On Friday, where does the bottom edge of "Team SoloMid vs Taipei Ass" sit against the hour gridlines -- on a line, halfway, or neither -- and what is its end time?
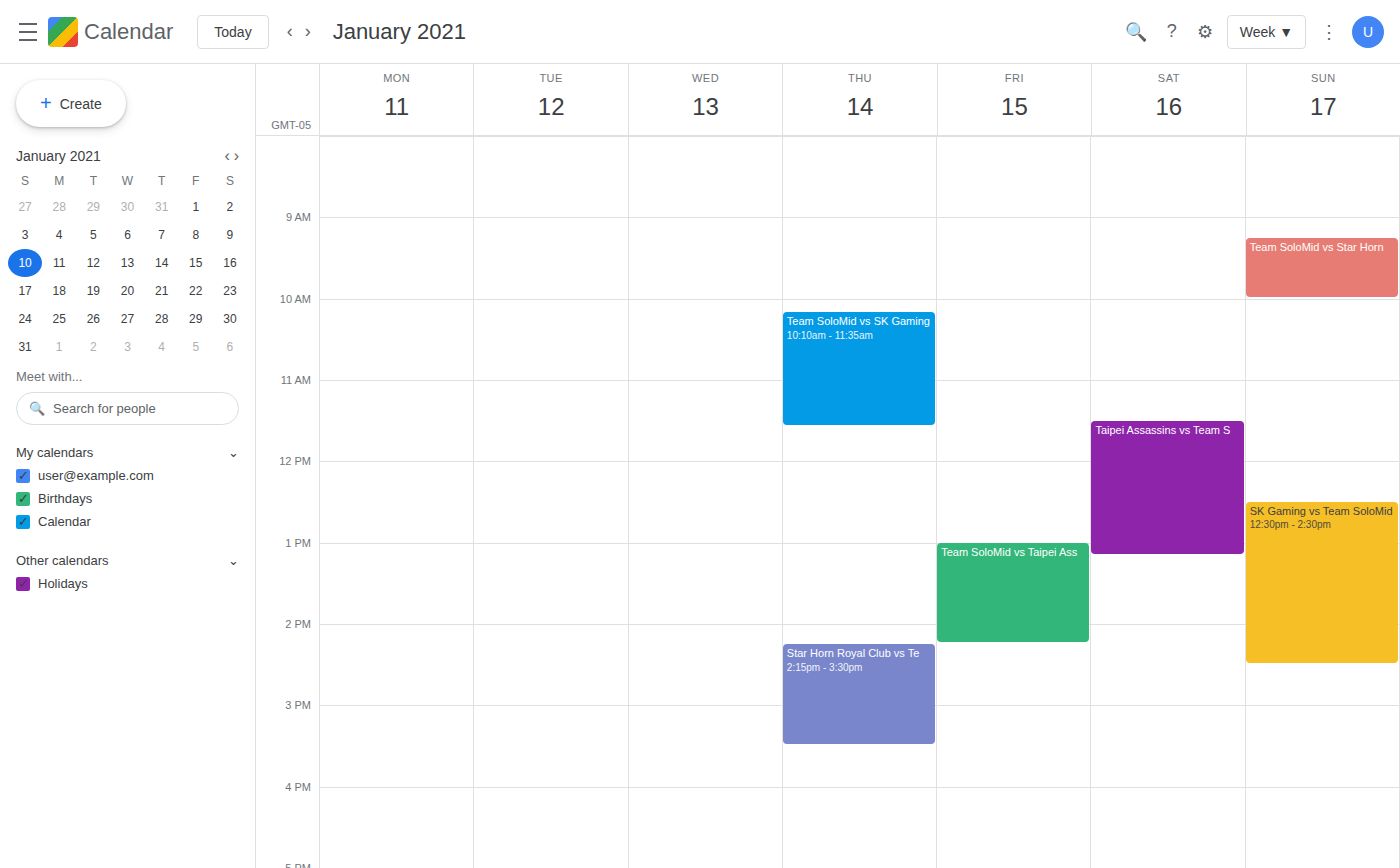
2:15 PM -- neither: a quarter of the way from the 2 PM line to the 3 PM line.